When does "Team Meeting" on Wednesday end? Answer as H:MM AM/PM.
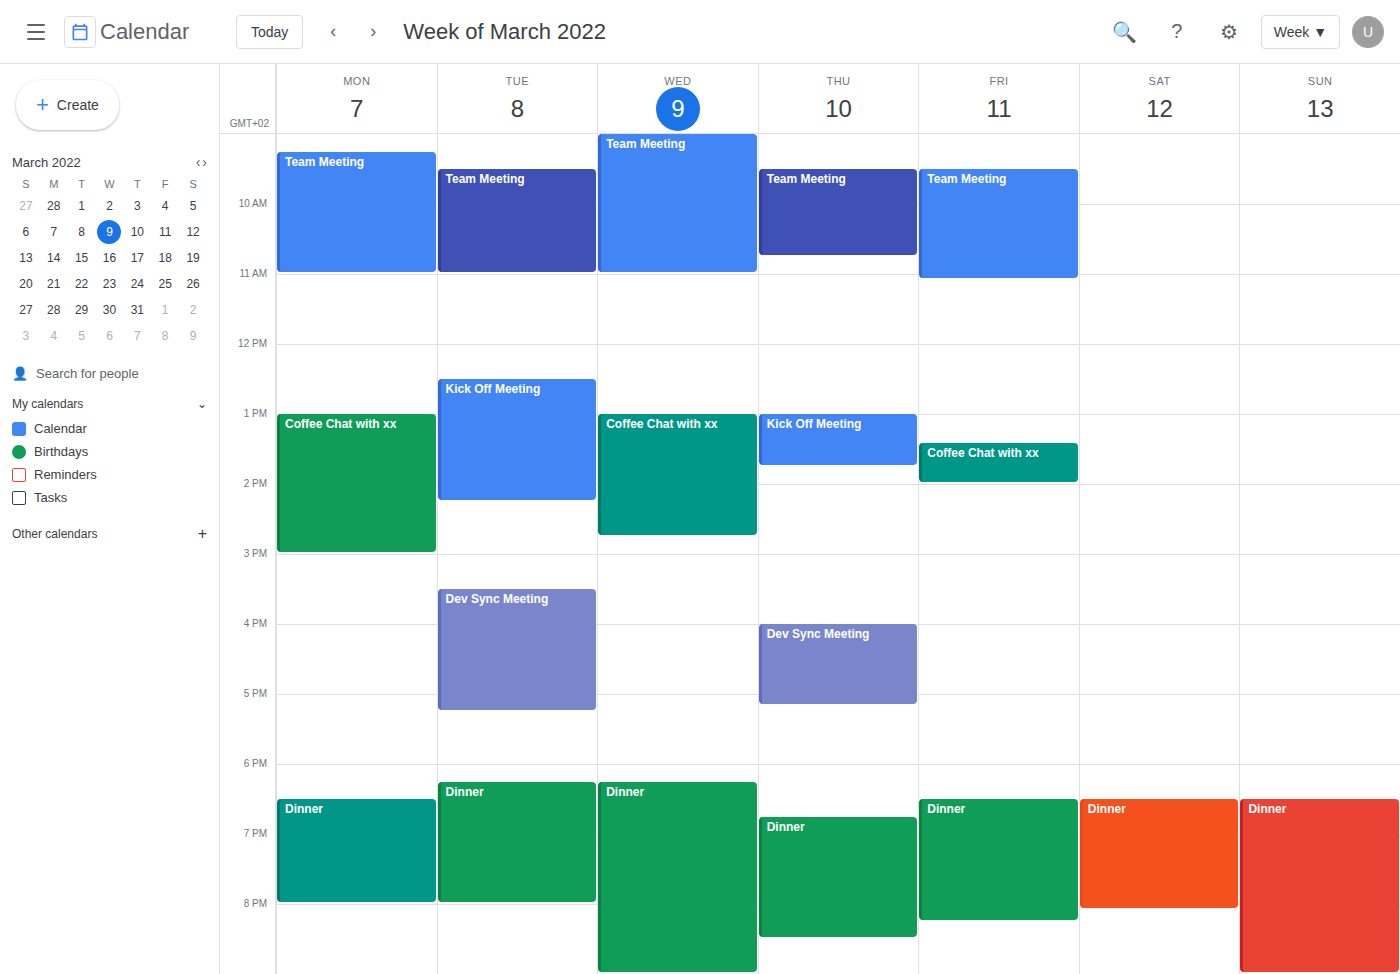
11:00 AM